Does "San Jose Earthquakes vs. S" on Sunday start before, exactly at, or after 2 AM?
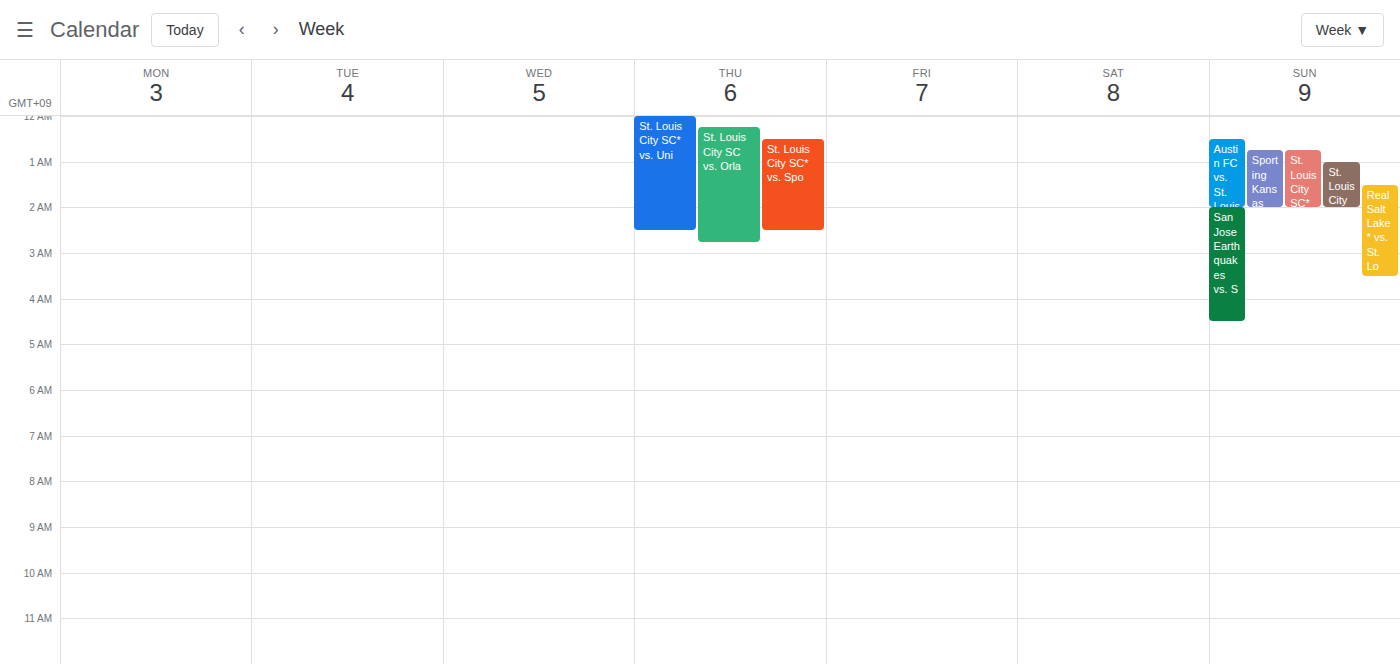
2:00 AM -- exactly at 2 AM, on the 2 AM line.